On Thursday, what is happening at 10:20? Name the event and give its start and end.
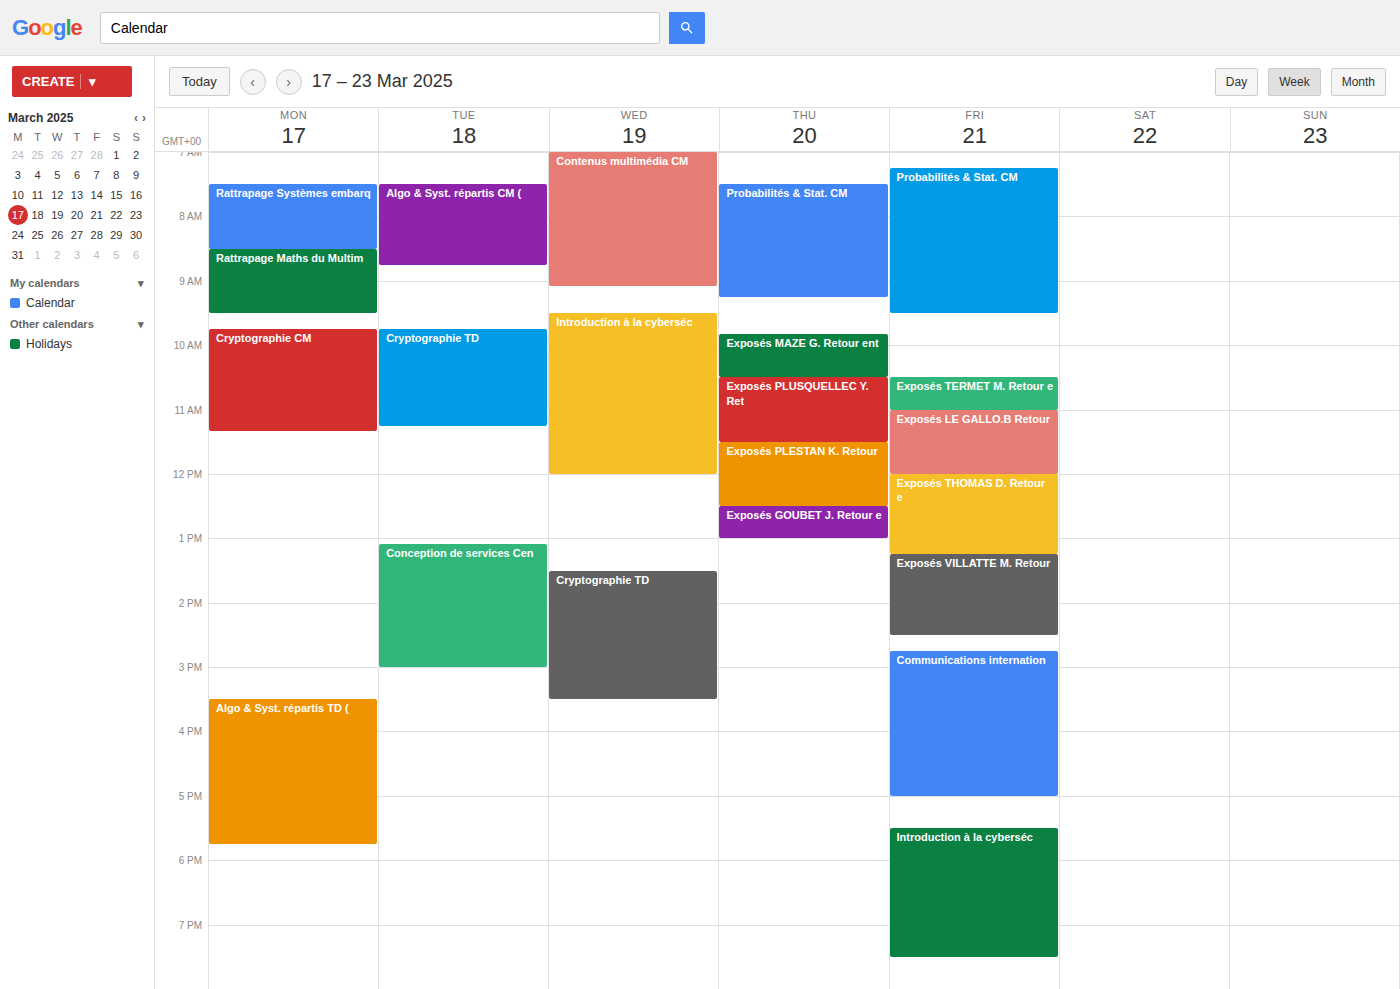
"Exposés MAZE G. Retour ent", 09:50 to 10:30